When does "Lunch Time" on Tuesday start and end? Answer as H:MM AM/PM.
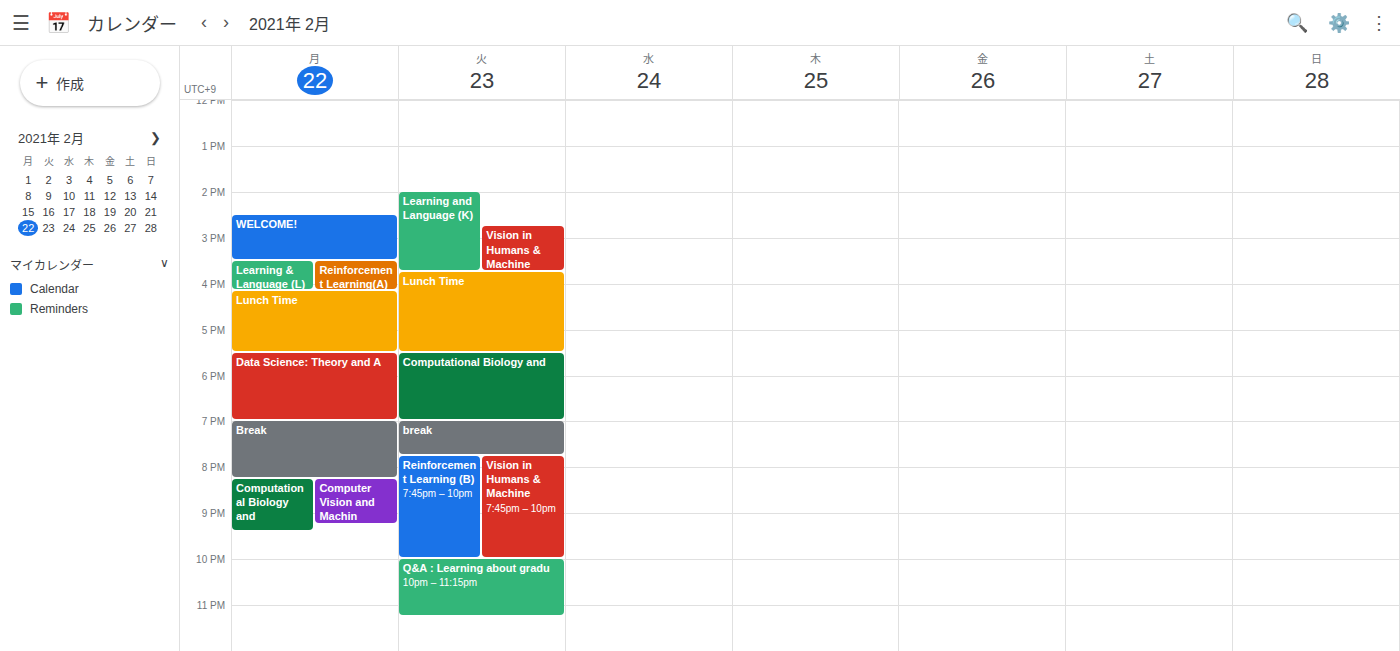
3:45 PM to 5:30 PM